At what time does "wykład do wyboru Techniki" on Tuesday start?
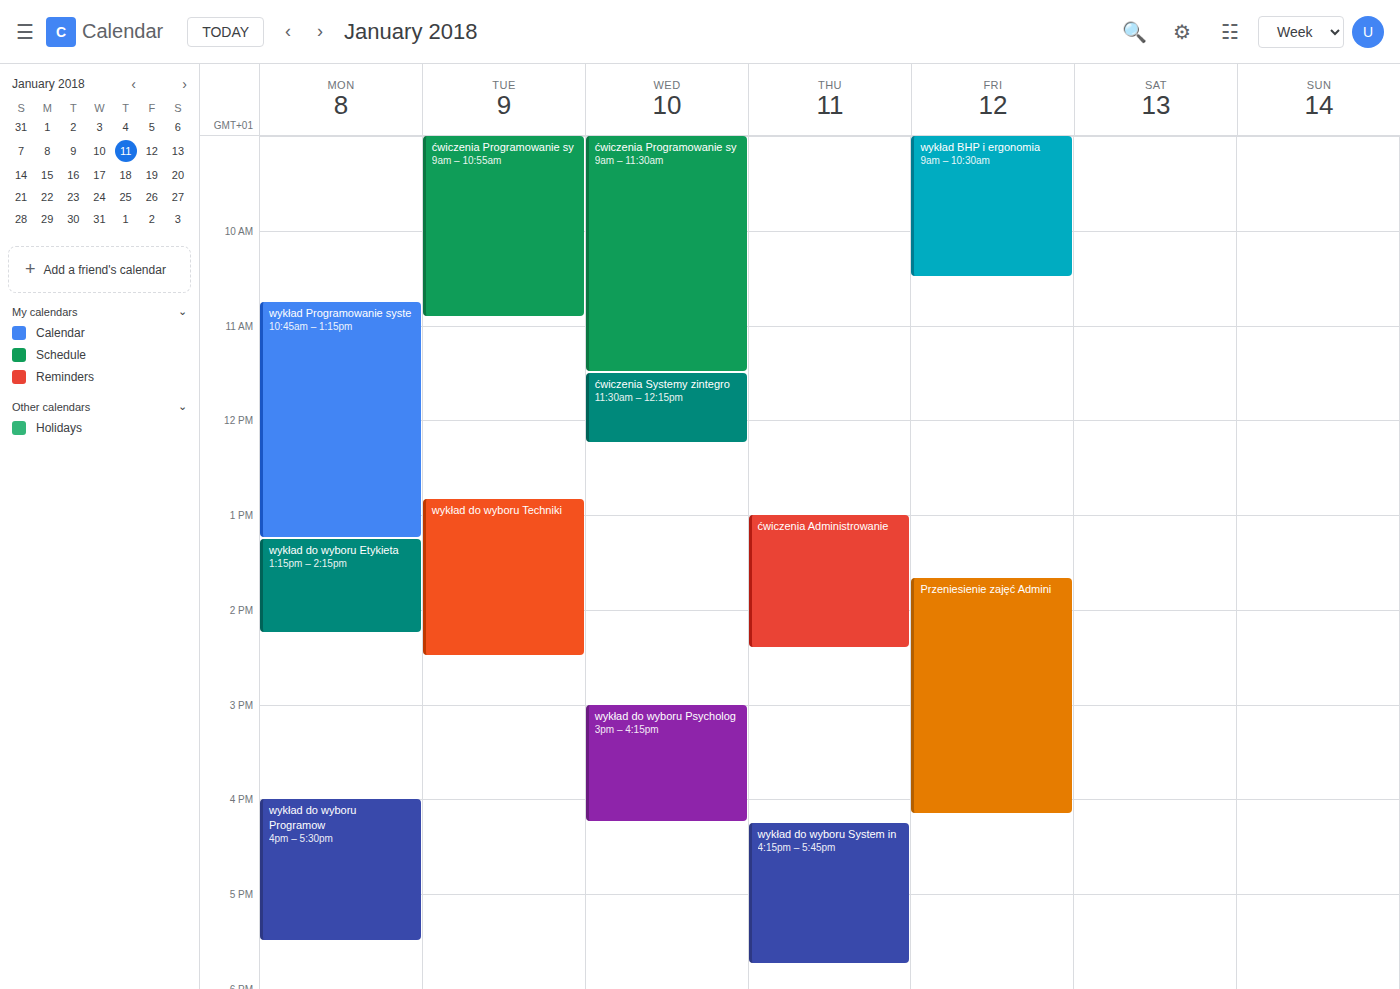
12:50 PM